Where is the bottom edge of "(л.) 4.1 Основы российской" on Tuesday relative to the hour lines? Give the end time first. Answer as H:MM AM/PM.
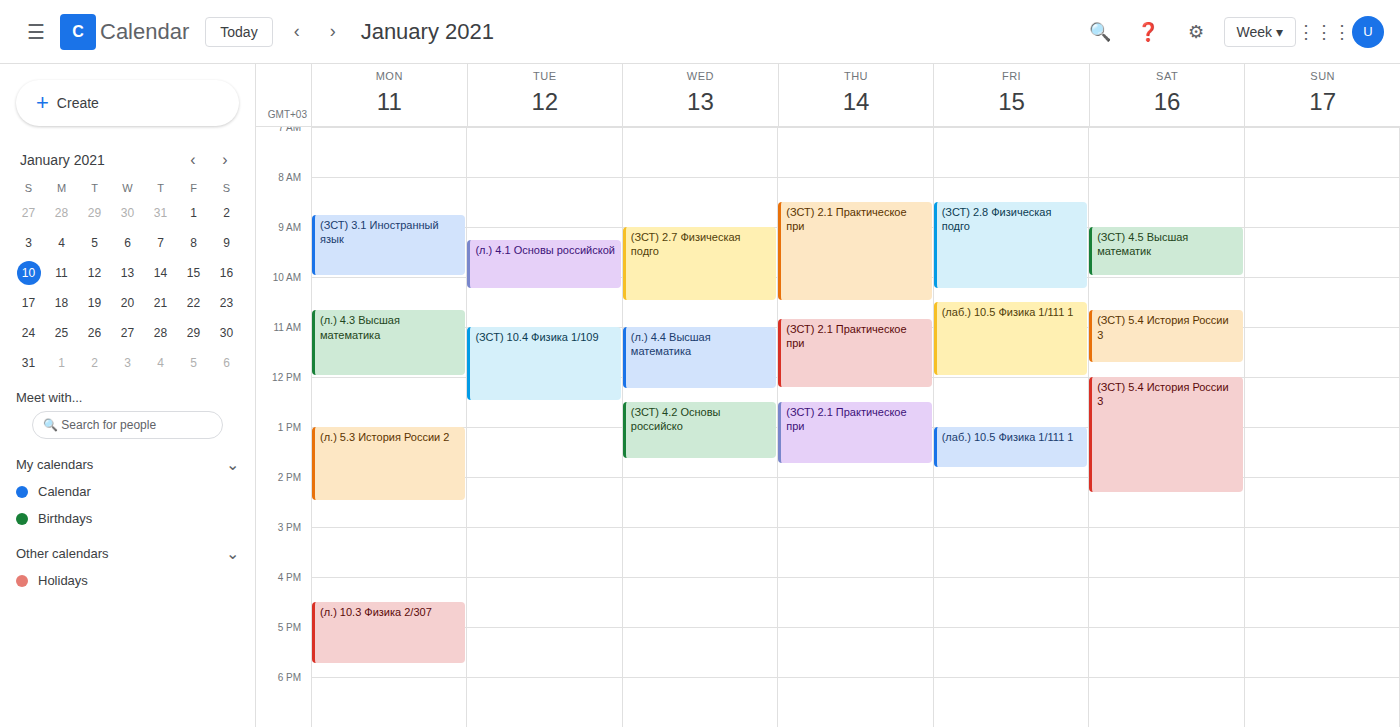
10:15 AM -- neither: a quarter of the way from the 10 AM line to the 11 AM line.